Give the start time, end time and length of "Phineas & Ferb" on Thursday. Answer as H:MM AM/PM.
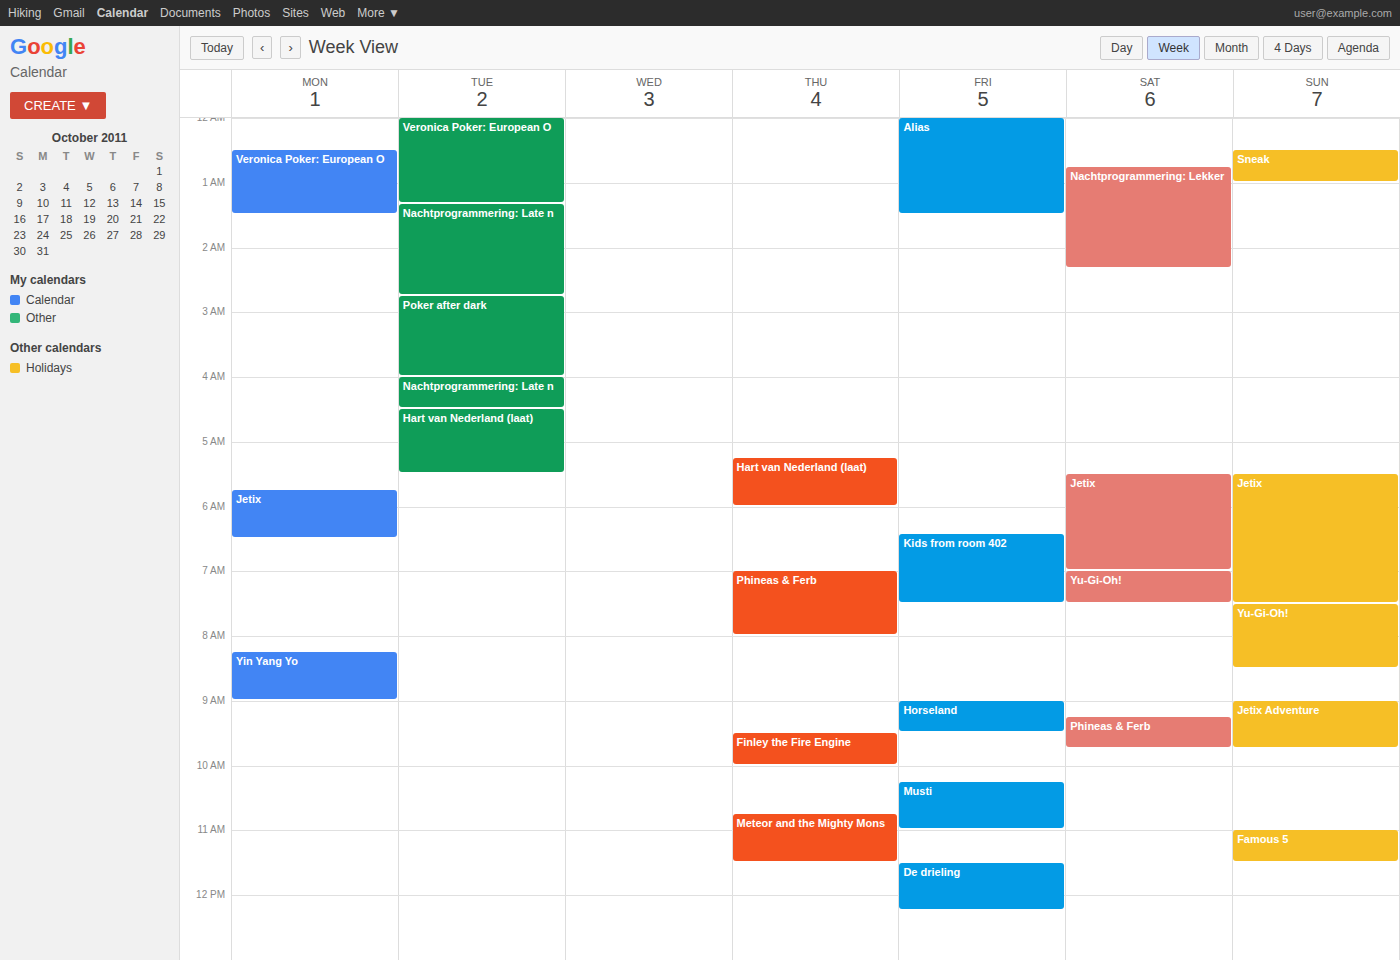
7:00 AM to 8:00 AM, 1 hour